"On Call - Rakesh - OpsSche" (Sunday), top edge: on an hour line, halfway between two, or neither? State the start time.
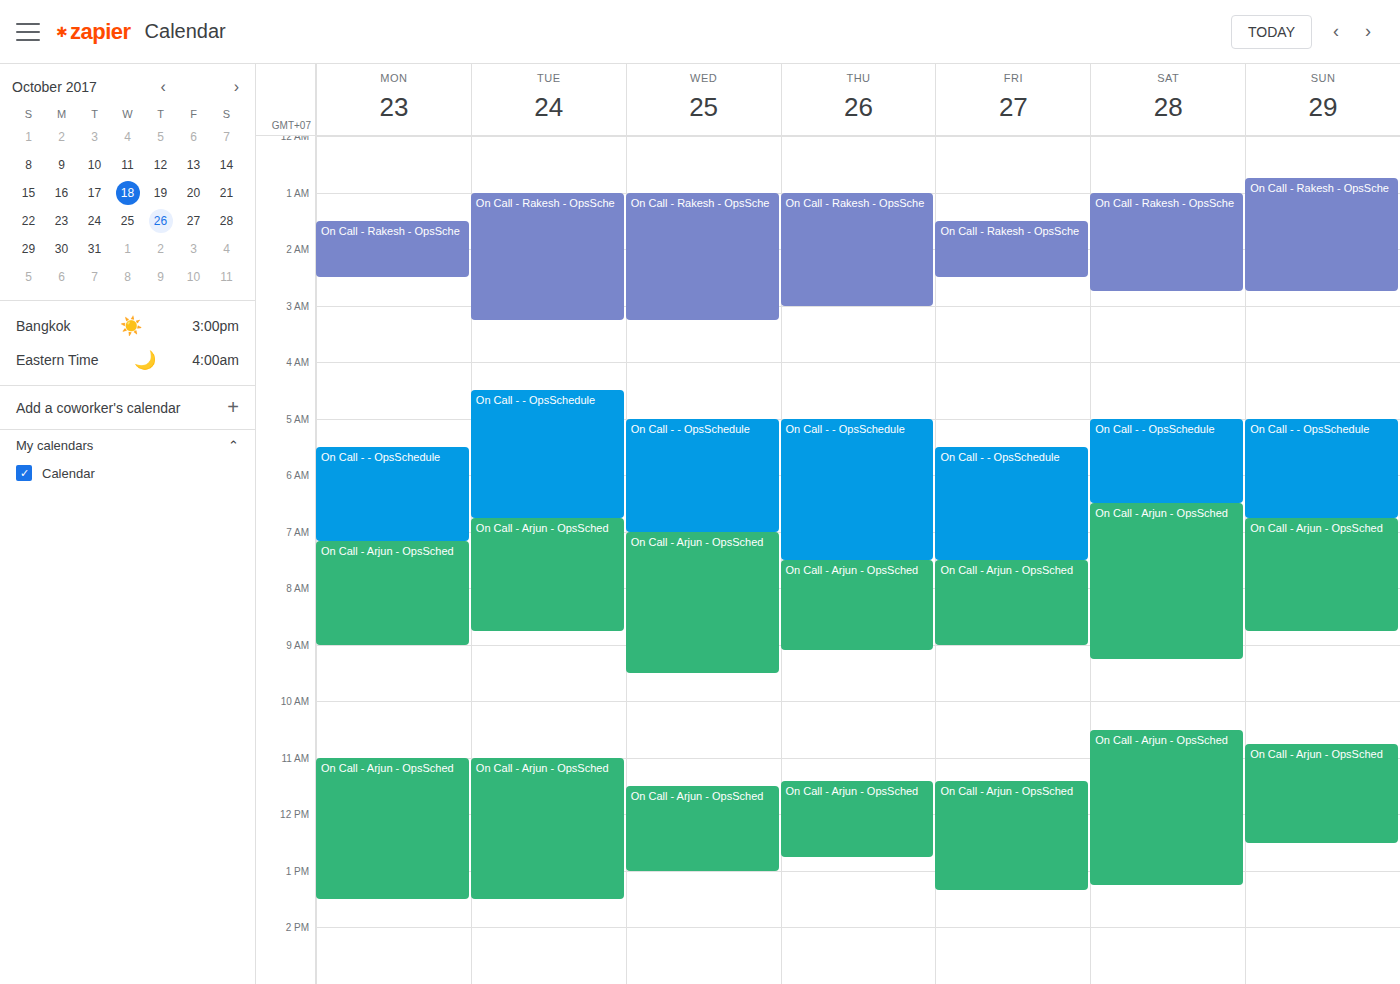
12:45 AM -- neither: three quarters of the way from the 12 AM line to the 1 AM line.